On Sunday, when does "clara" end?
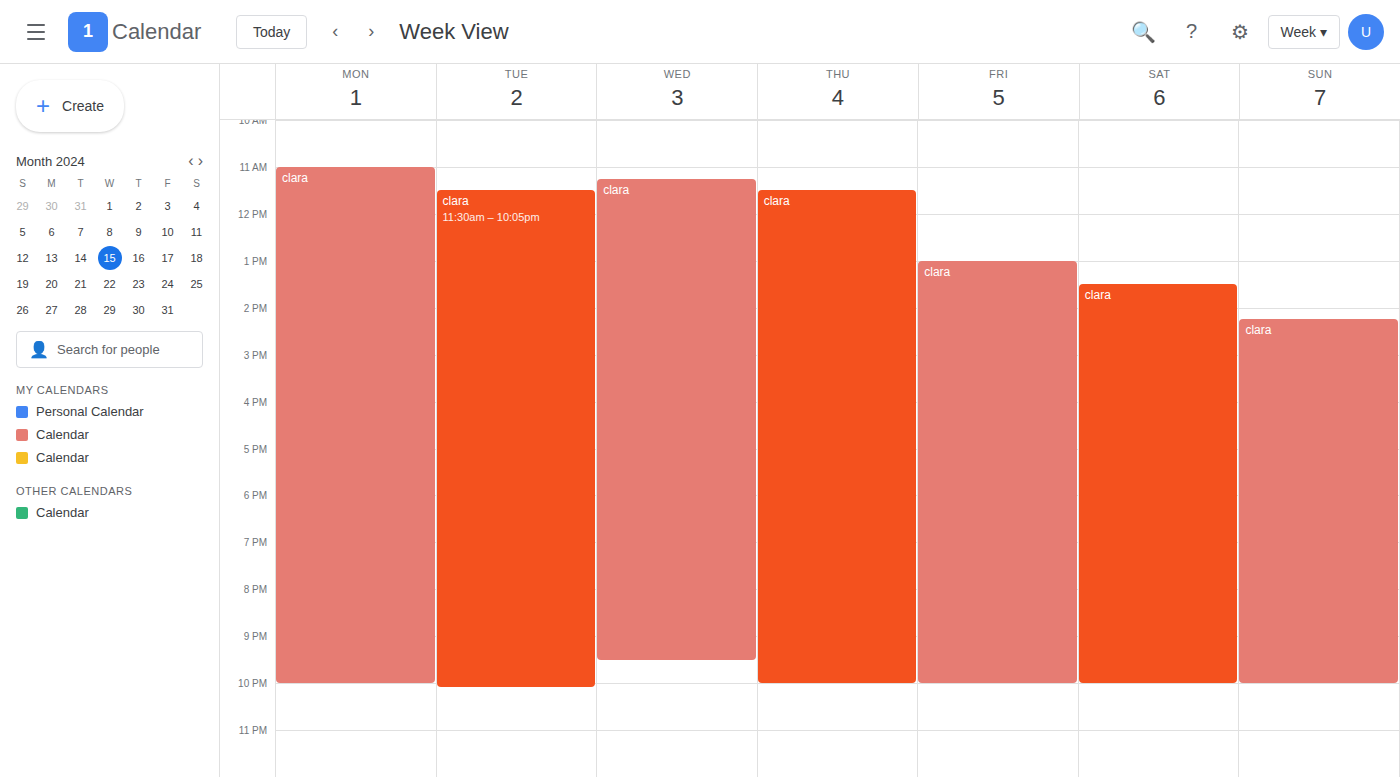
10:00 PM